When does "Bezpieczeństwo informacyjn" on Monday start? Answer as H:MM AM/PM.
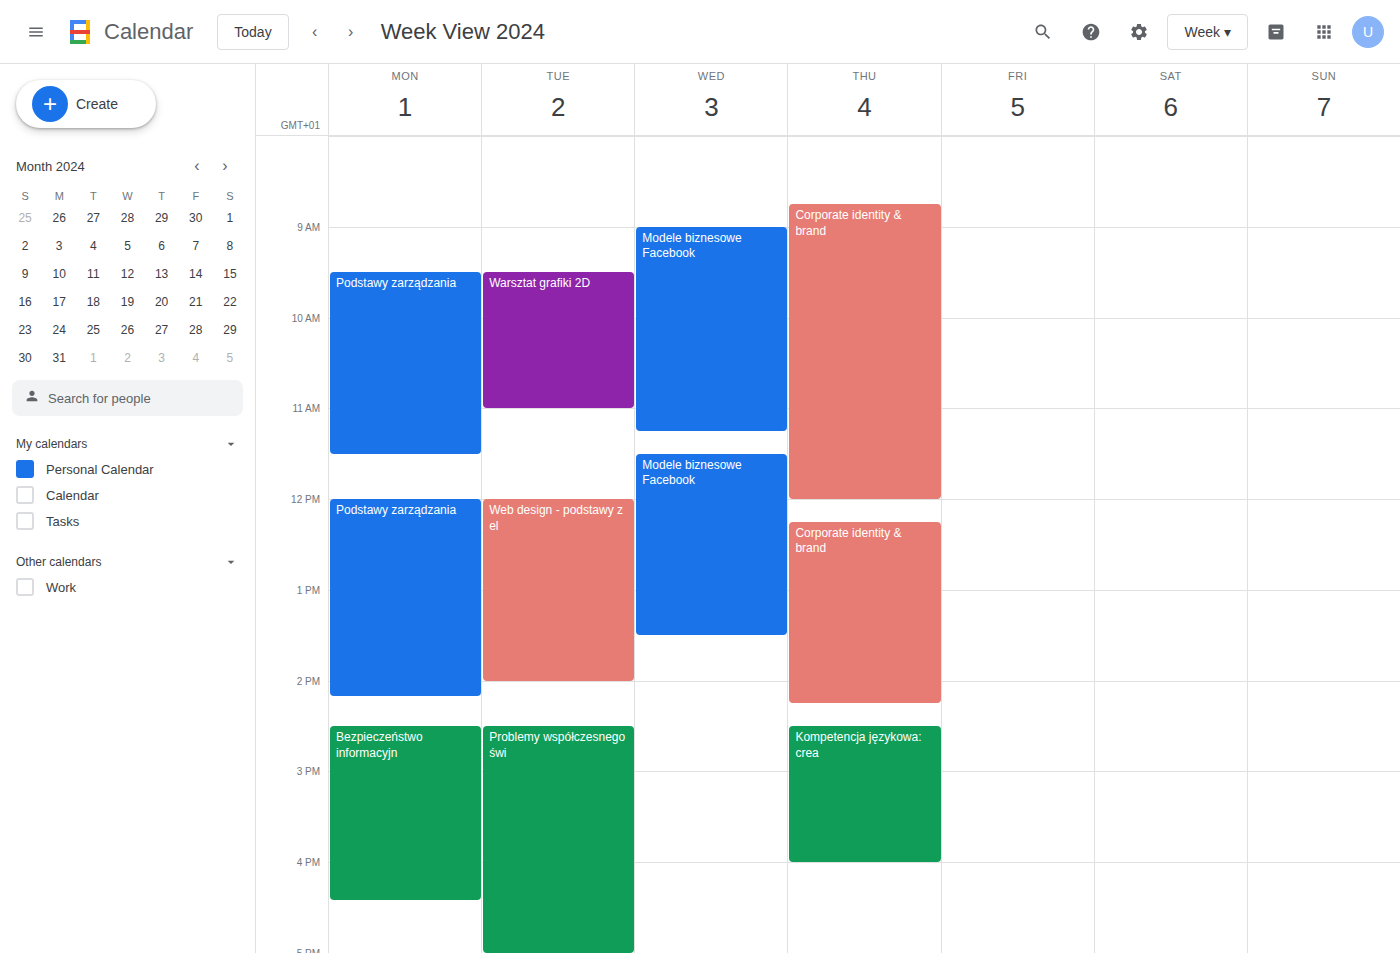
2:30 PM